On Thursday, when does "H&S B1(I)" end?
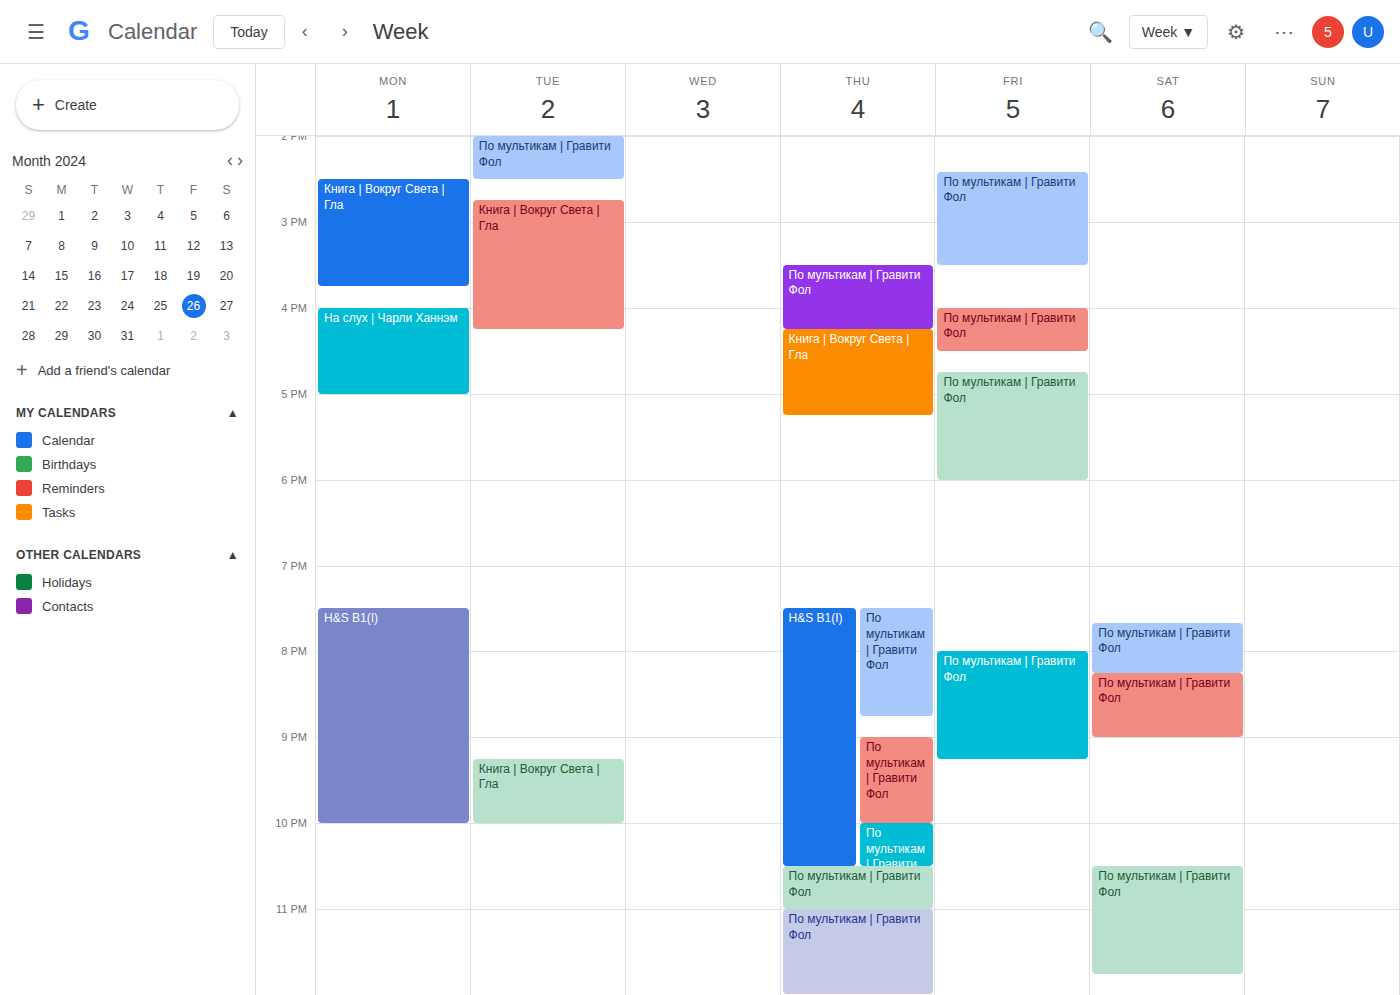
22:30